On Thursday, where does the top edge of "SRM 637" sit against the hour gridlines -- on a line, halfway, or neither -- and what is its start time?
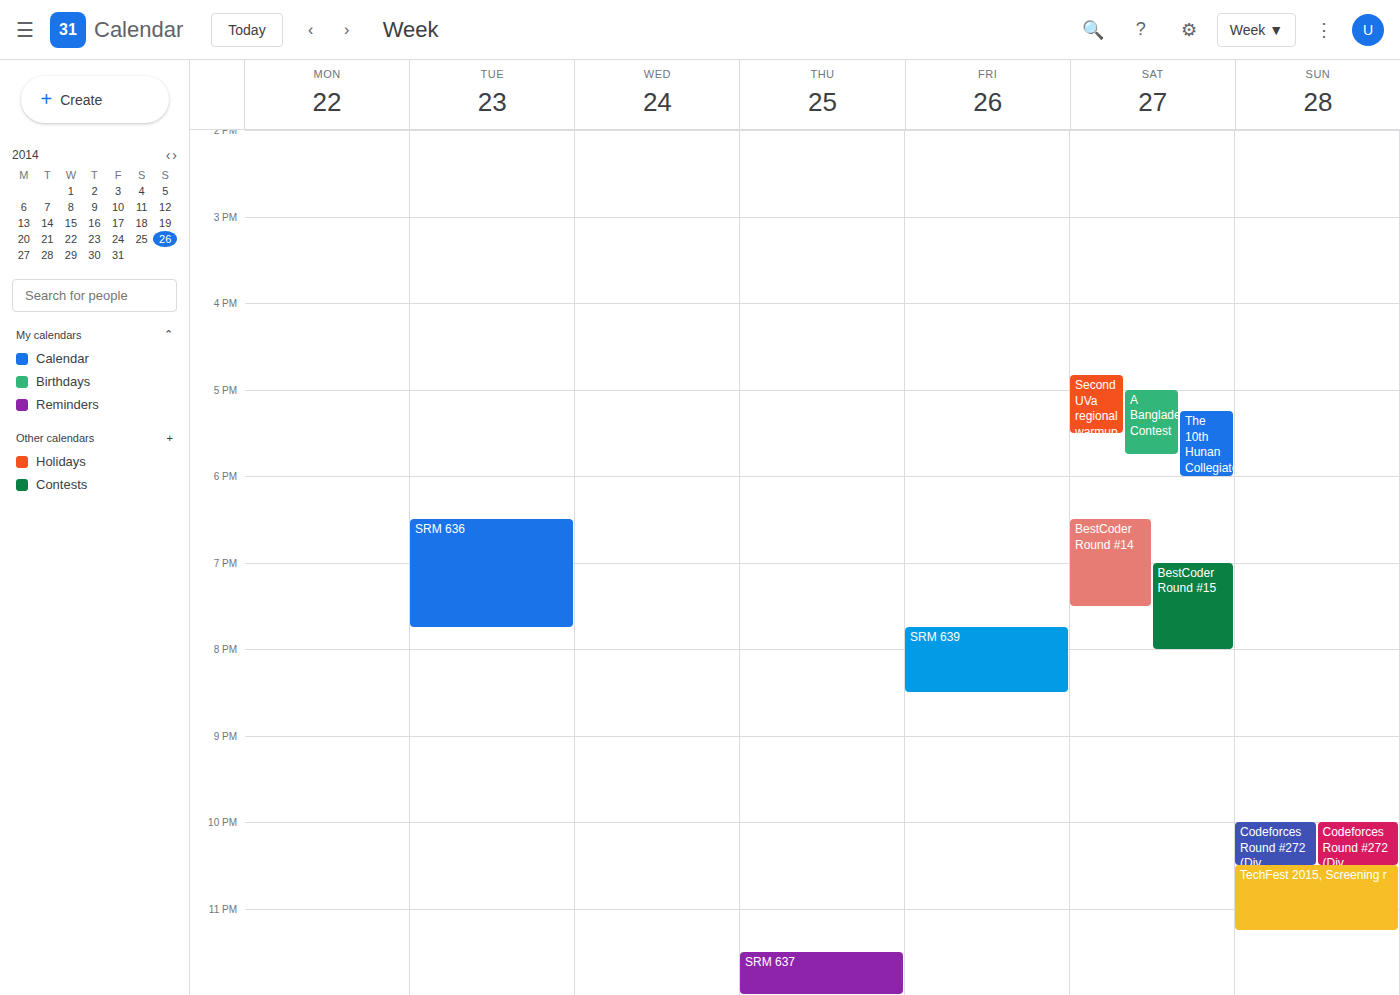
11:30 PM -- halfway between the 11 PM and 12 AM lines.